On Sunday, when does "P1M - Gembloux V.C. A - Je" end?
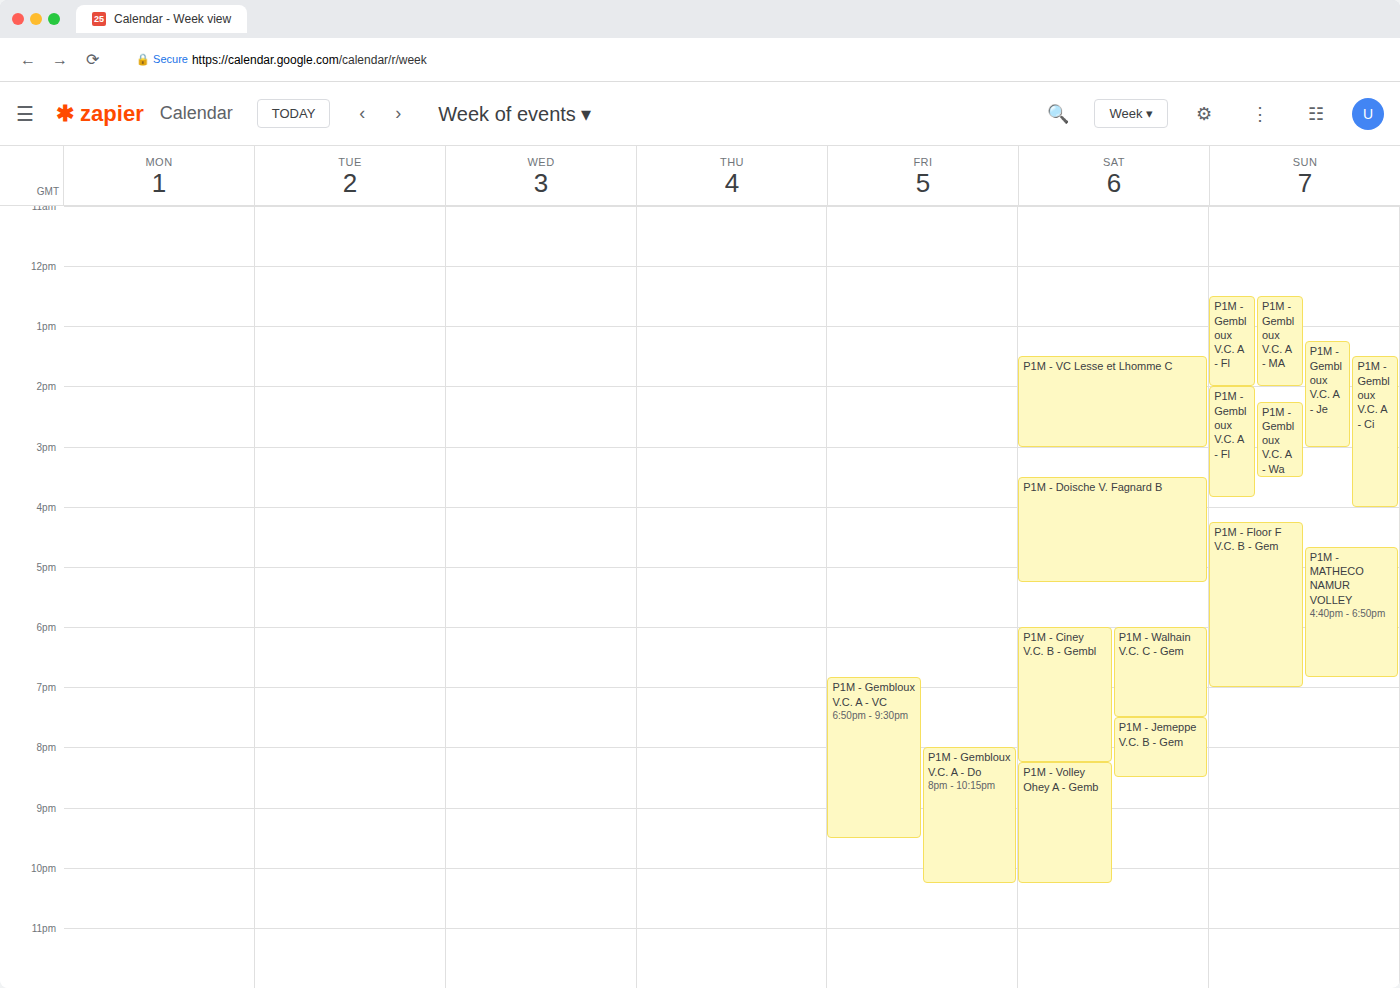
3:00 PM